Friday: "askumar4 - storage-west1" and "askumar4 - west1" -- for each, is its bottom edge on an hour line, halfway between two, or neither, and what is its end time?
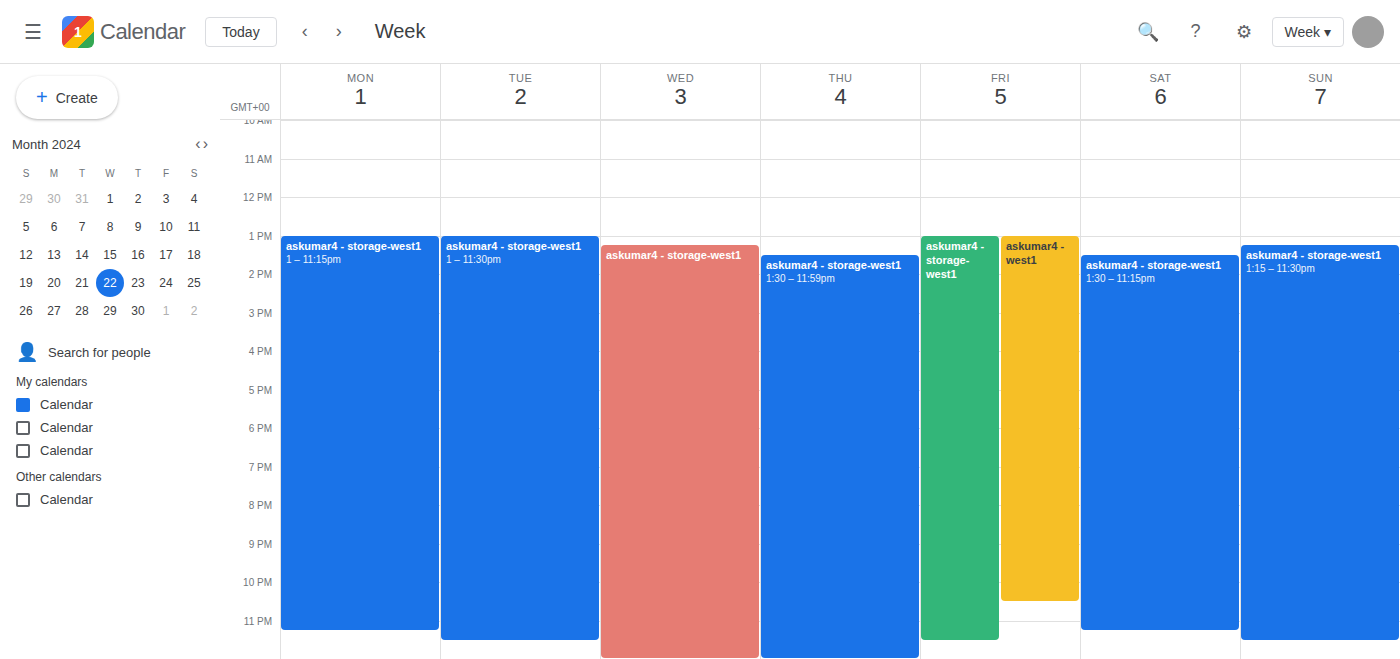
"askumar4 - storage-west1": 11:30 PM, halfway between the 11 PM and 12 AM lines. "askumar4 - west1": 10:30 PM, halfway between the 10 PM and 11 PM lines.